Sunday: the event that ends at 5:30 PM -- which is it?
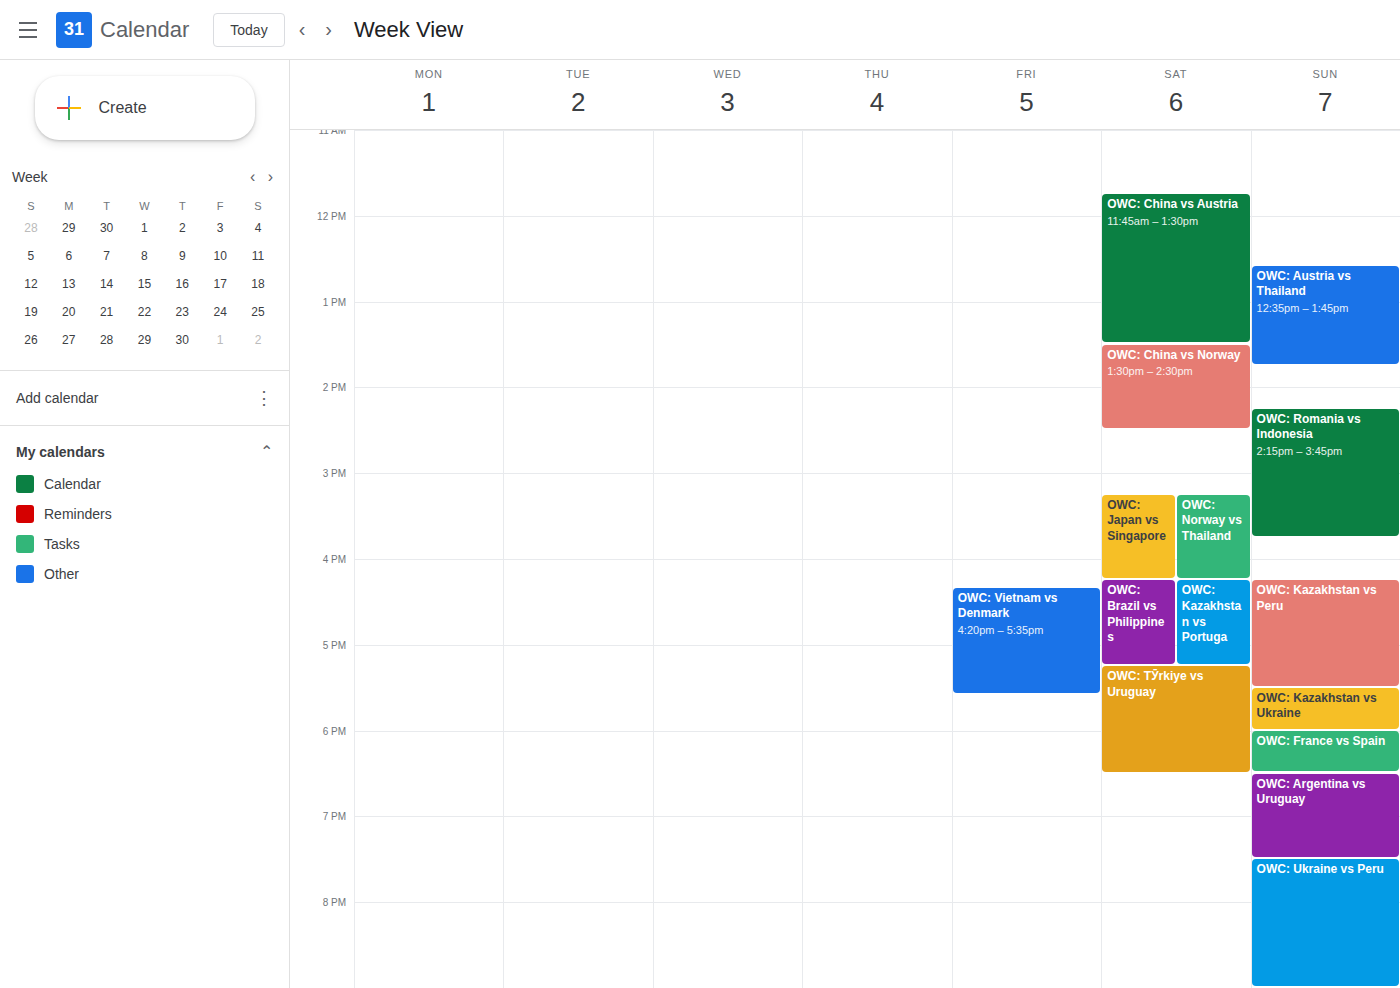
"OWC: Kazakhstan vs Peru"